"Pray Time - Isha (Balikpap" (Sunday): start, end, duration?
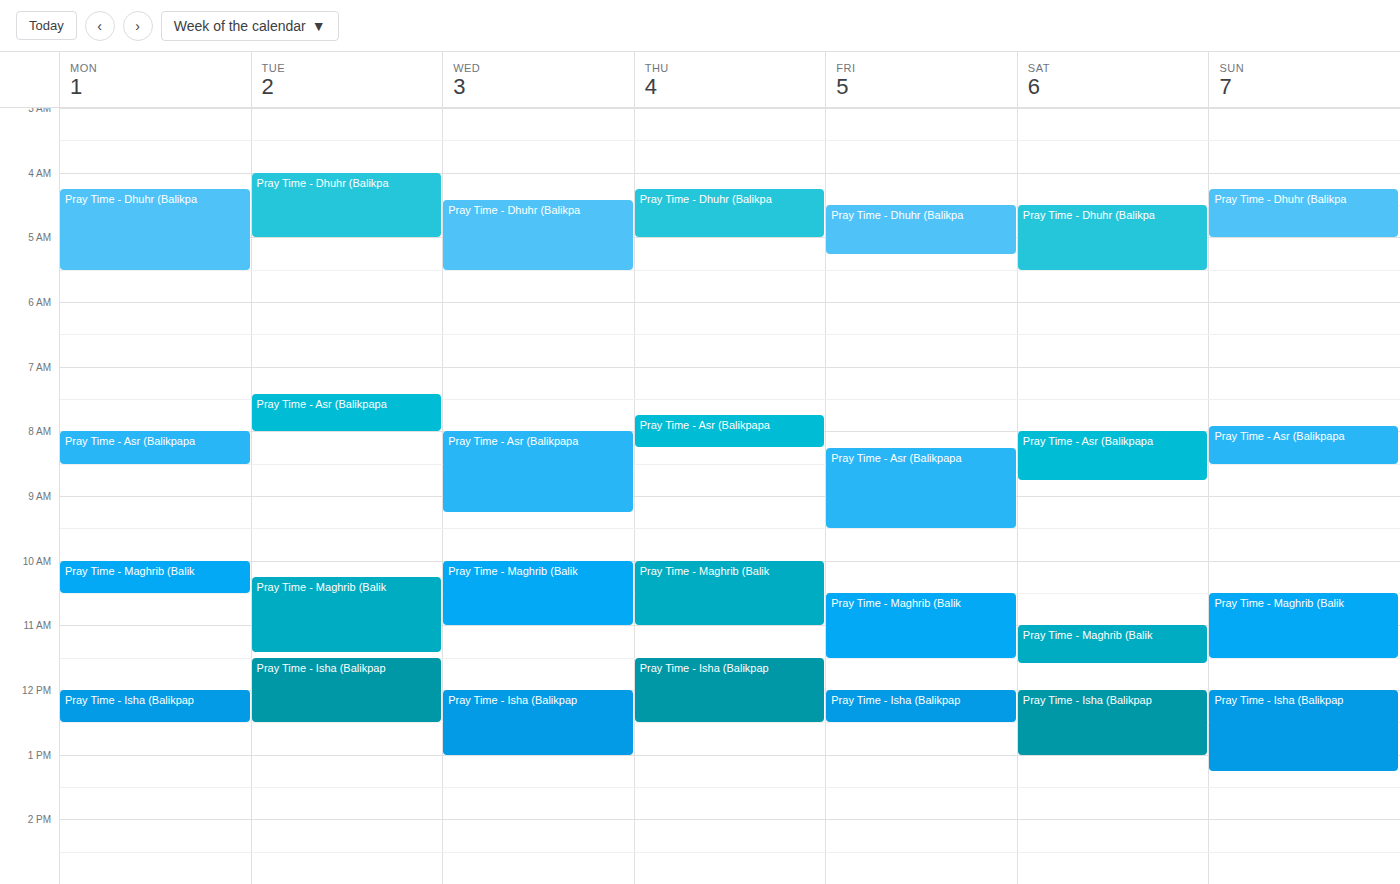
12:00 PM to 1:15 PM, 1 hour 15 minutes